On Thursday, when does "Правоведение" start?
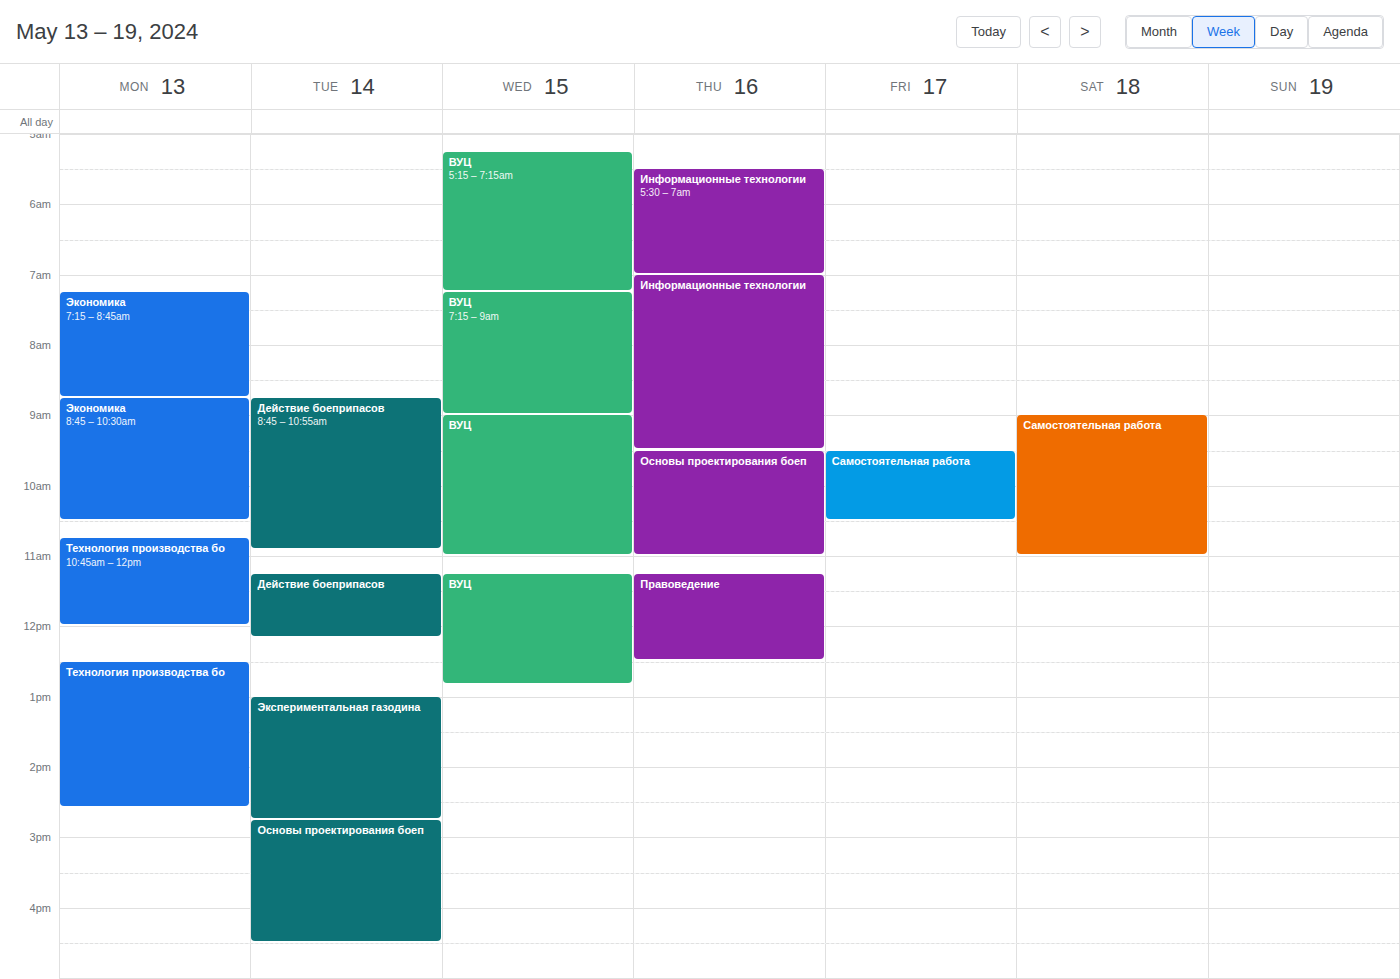
11:15 AM